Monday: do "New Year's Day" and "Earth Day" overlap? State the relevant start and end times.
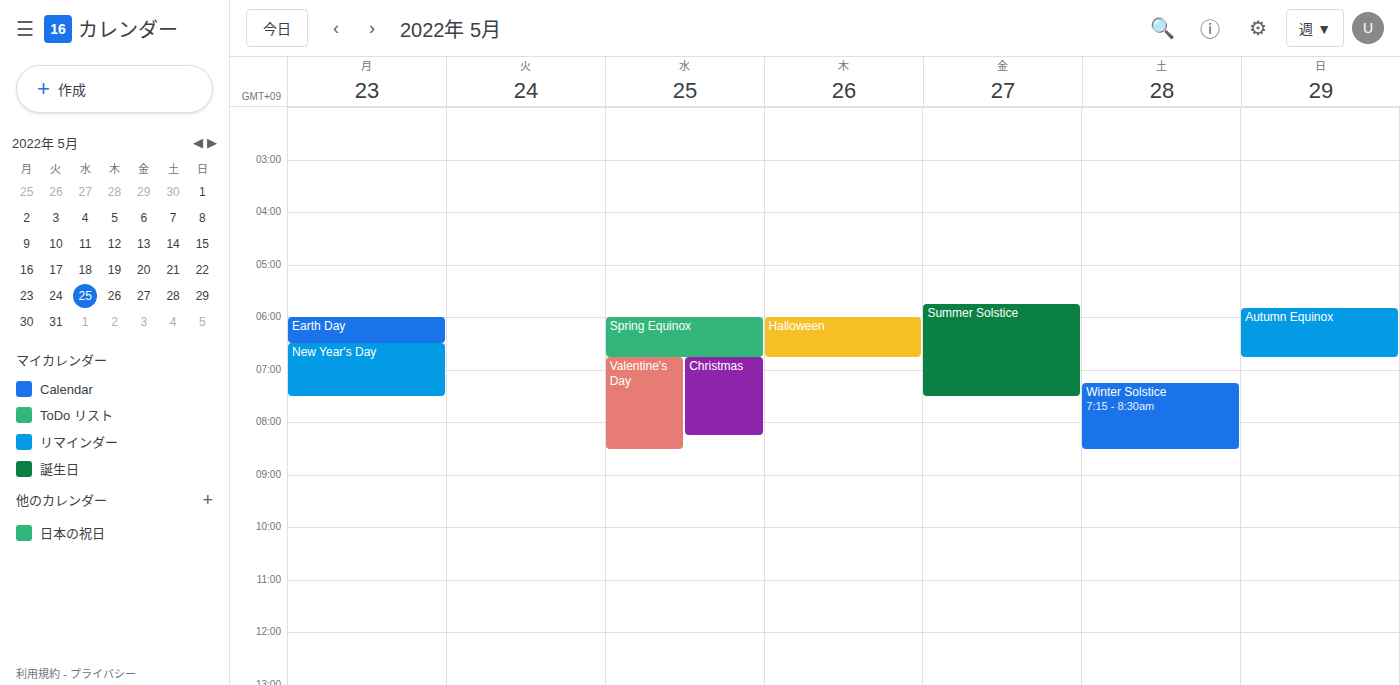
"Earth Day" ends at 6:30 AM, exactly when "New Year's Day" starts -- they touch but do not overlap.